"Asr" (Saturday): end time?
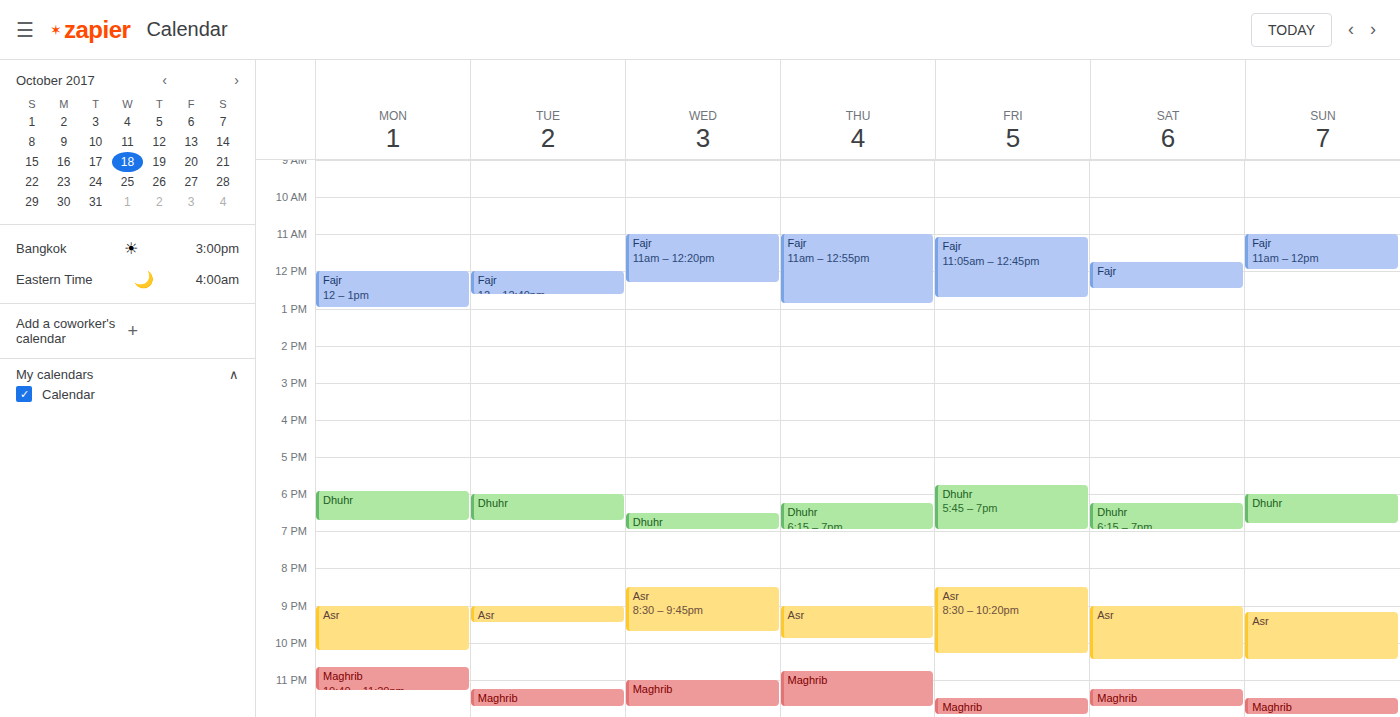
22:30